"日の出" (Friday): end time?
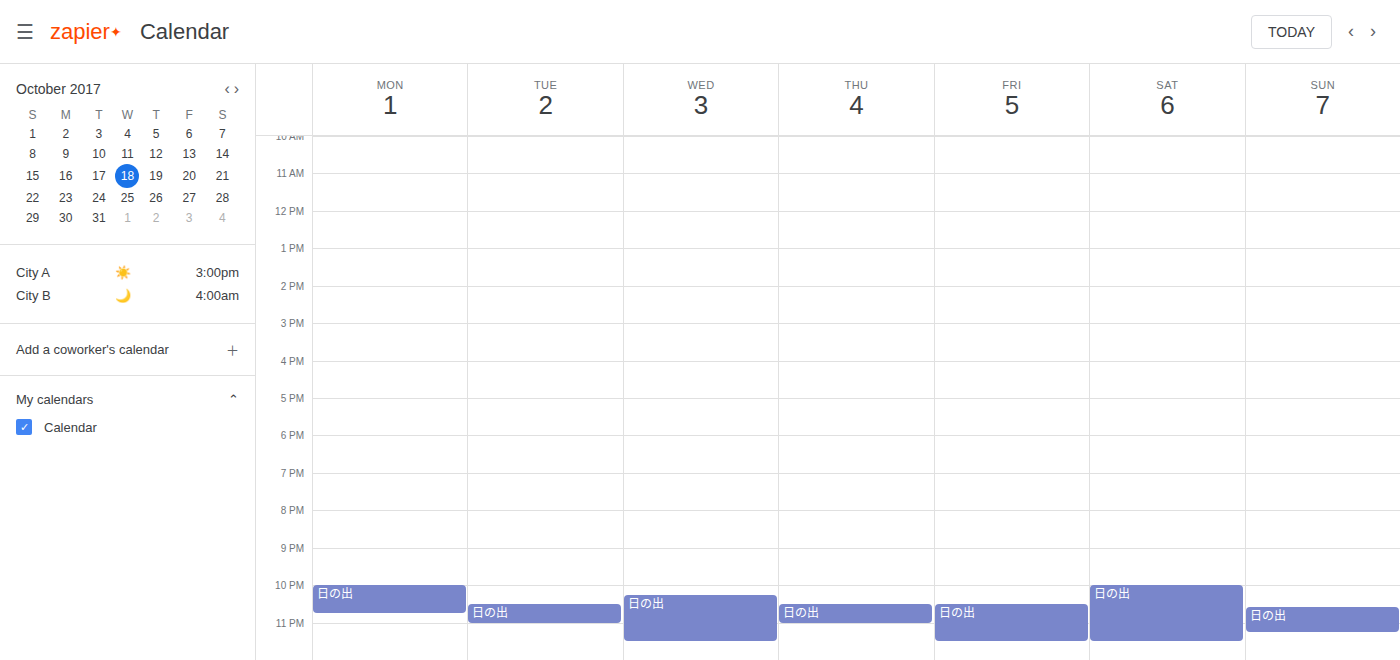
11:30 PM